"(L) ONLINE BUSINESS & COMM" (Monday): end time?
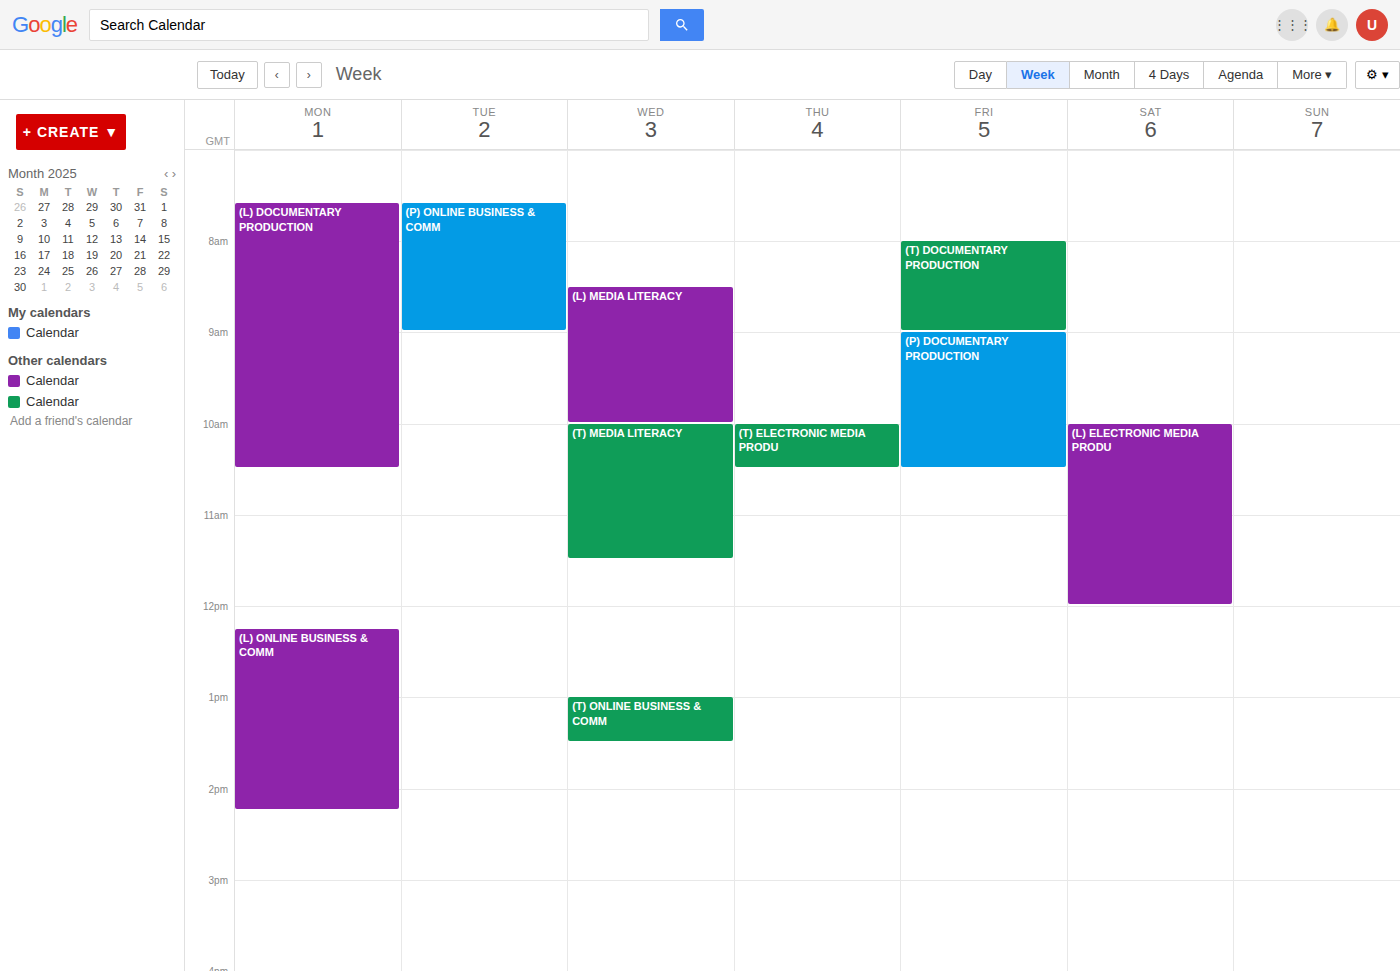
2:15 PM